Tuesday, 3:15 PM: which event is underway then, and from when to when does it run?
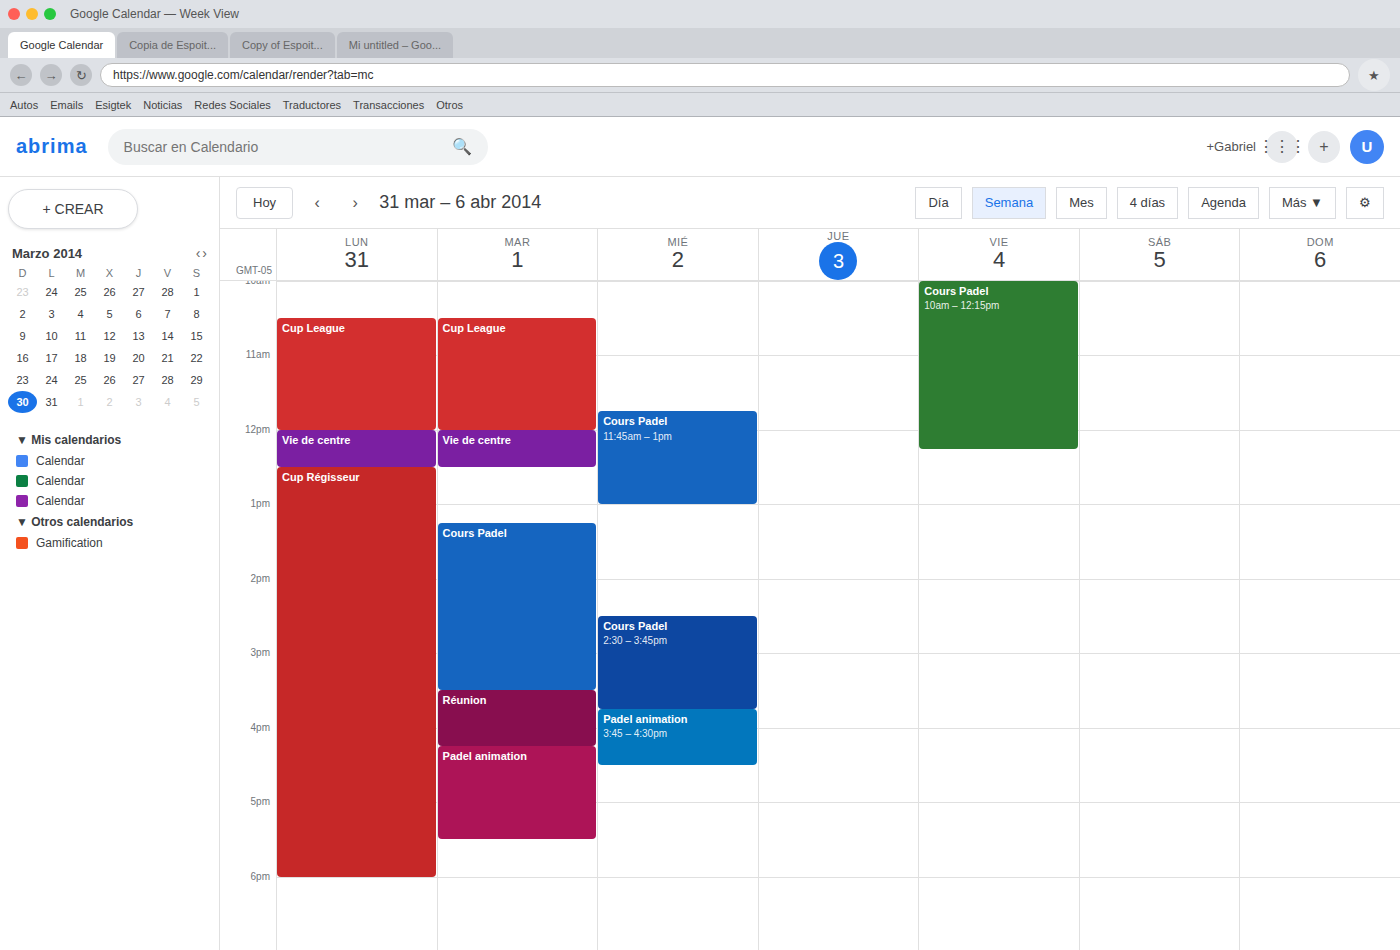
"Cours Padel", 1:15 PM to 3:30 PM